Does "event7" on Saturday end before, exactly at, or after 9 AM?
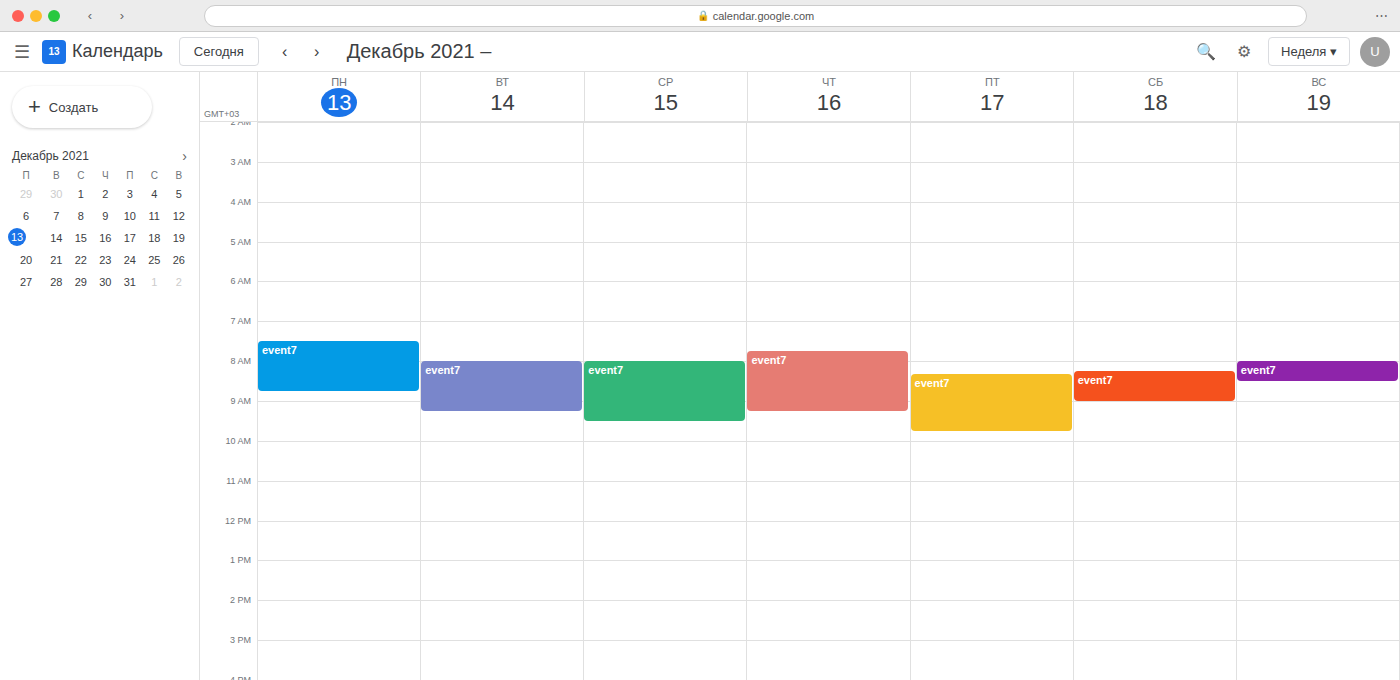
9:00 AM -- exactly at 9 AM, on the 9 AM line.